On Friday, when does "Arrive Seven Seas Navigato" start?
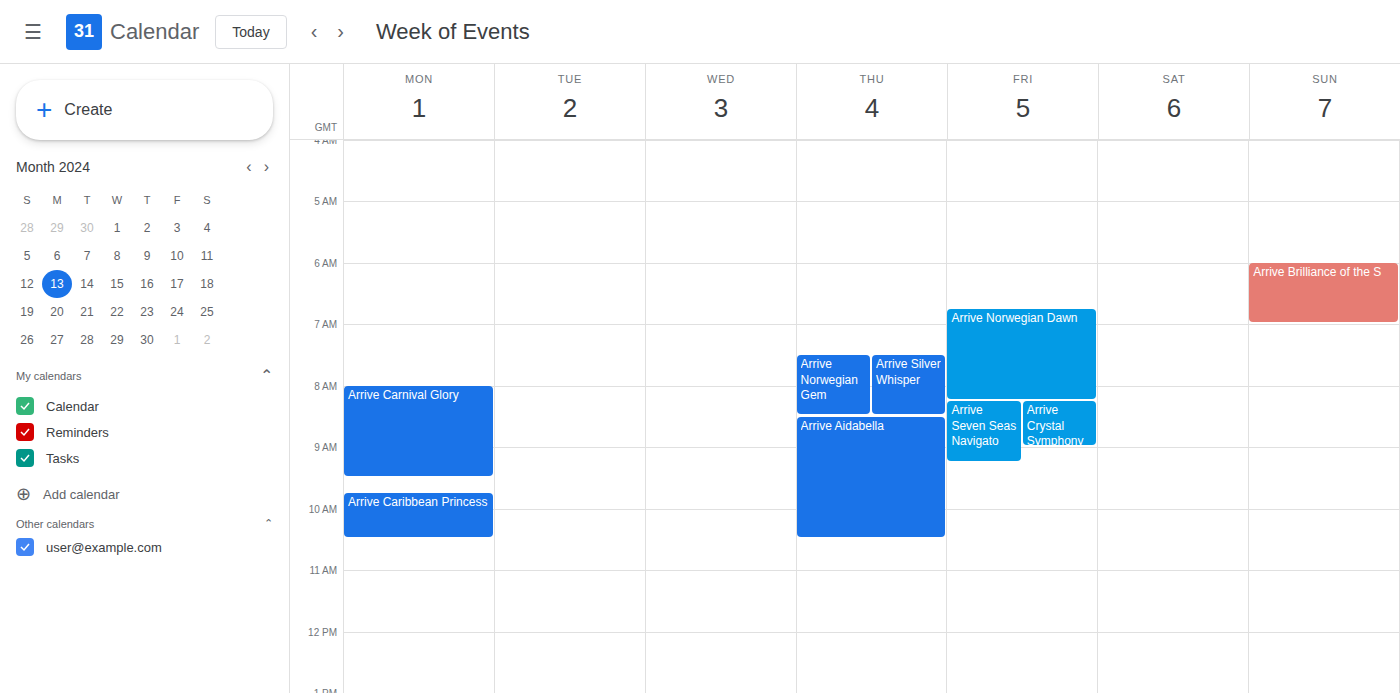
8:15 AM